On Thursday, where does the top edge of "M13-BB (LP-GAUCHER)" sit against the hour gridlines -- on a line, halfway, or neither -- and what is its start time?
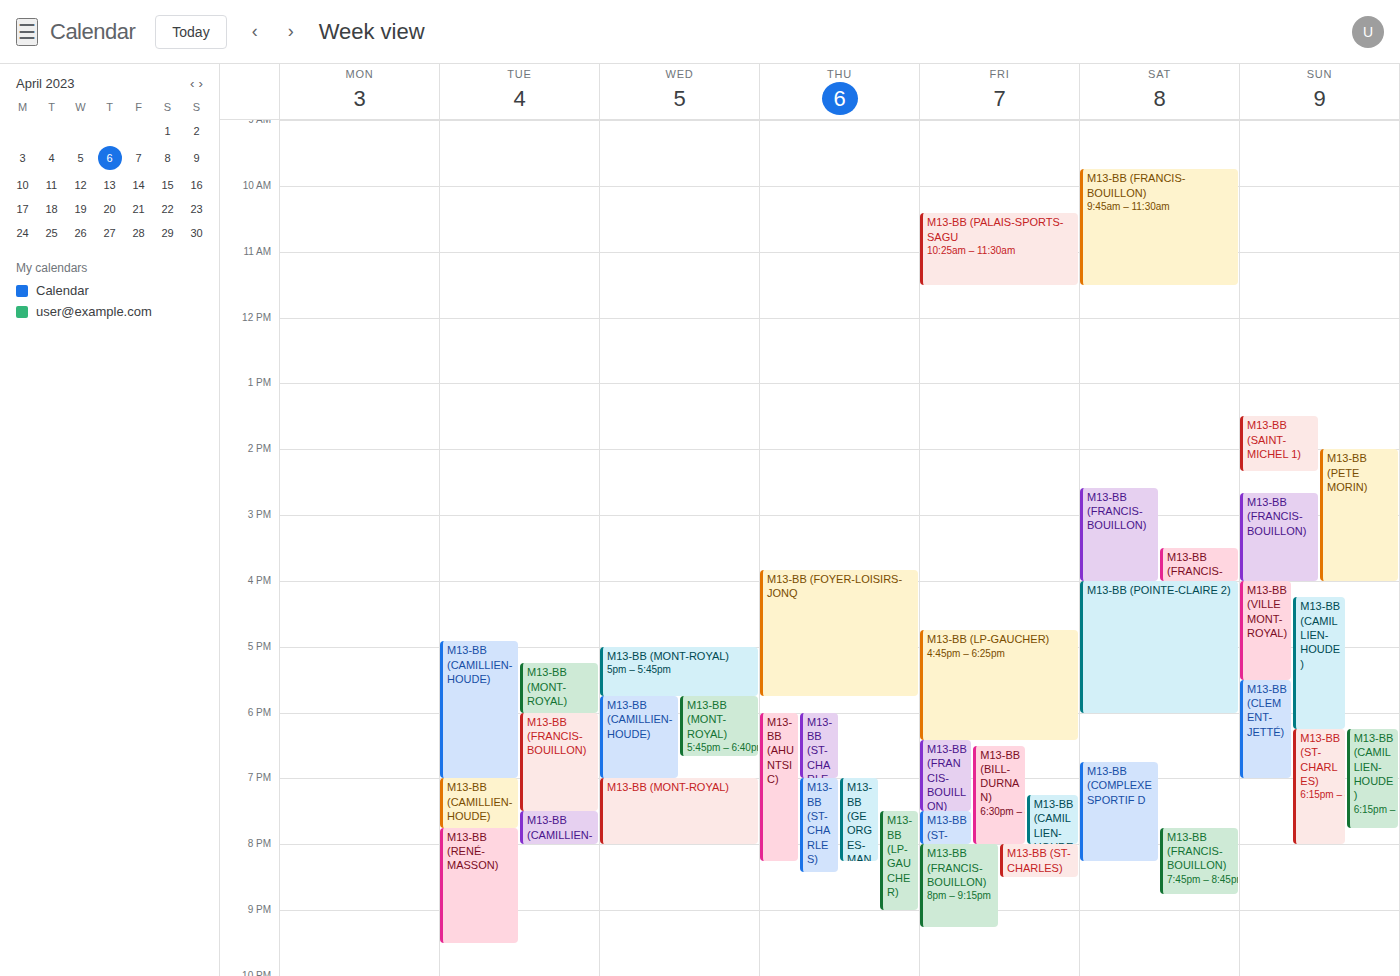
7:30 PM -- halfway between the 7 PM and 8 PM lines.